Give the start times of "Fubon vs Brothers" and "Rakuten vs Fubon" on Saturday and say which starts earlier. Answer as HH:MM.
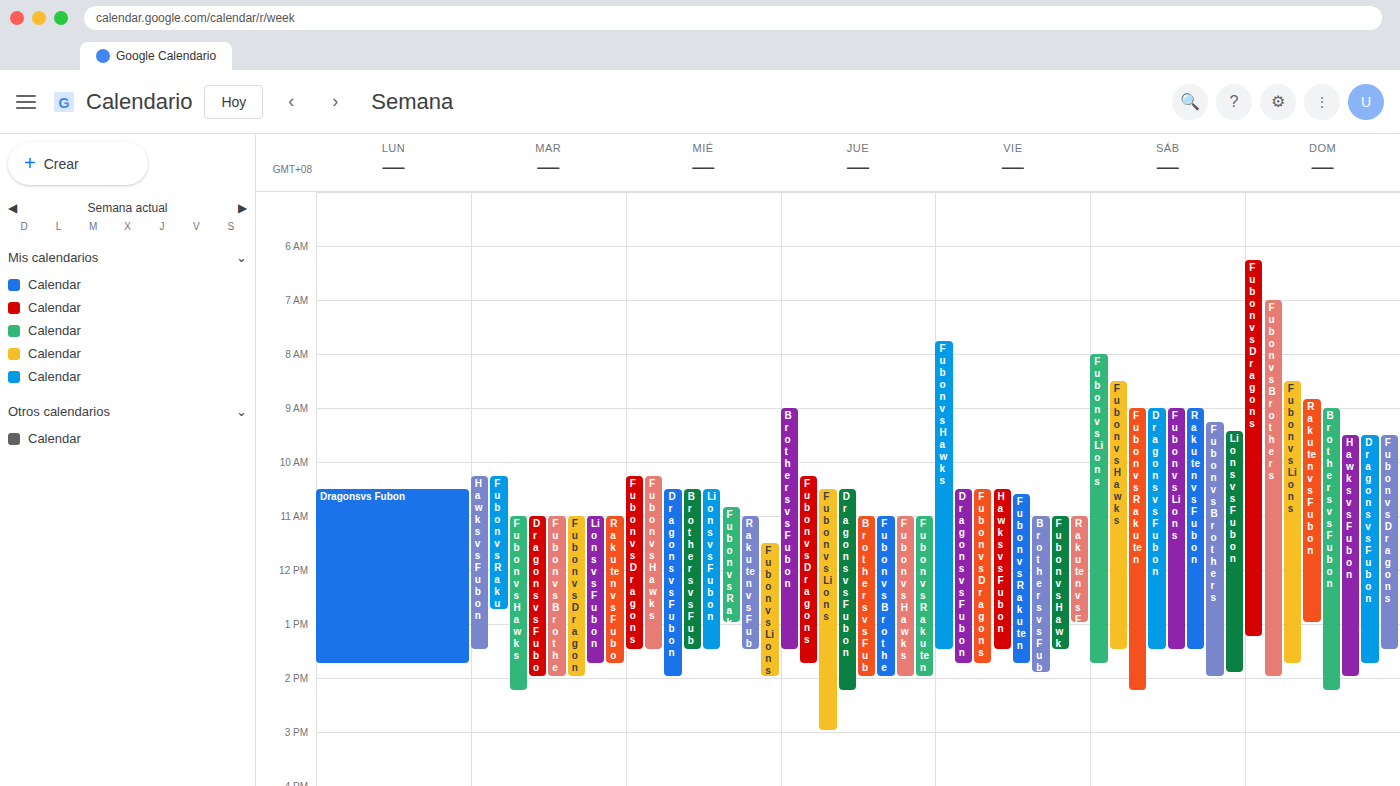
"Rakuten vs Fubon" 09:00; "Fubon vs Brothers" 09:15.